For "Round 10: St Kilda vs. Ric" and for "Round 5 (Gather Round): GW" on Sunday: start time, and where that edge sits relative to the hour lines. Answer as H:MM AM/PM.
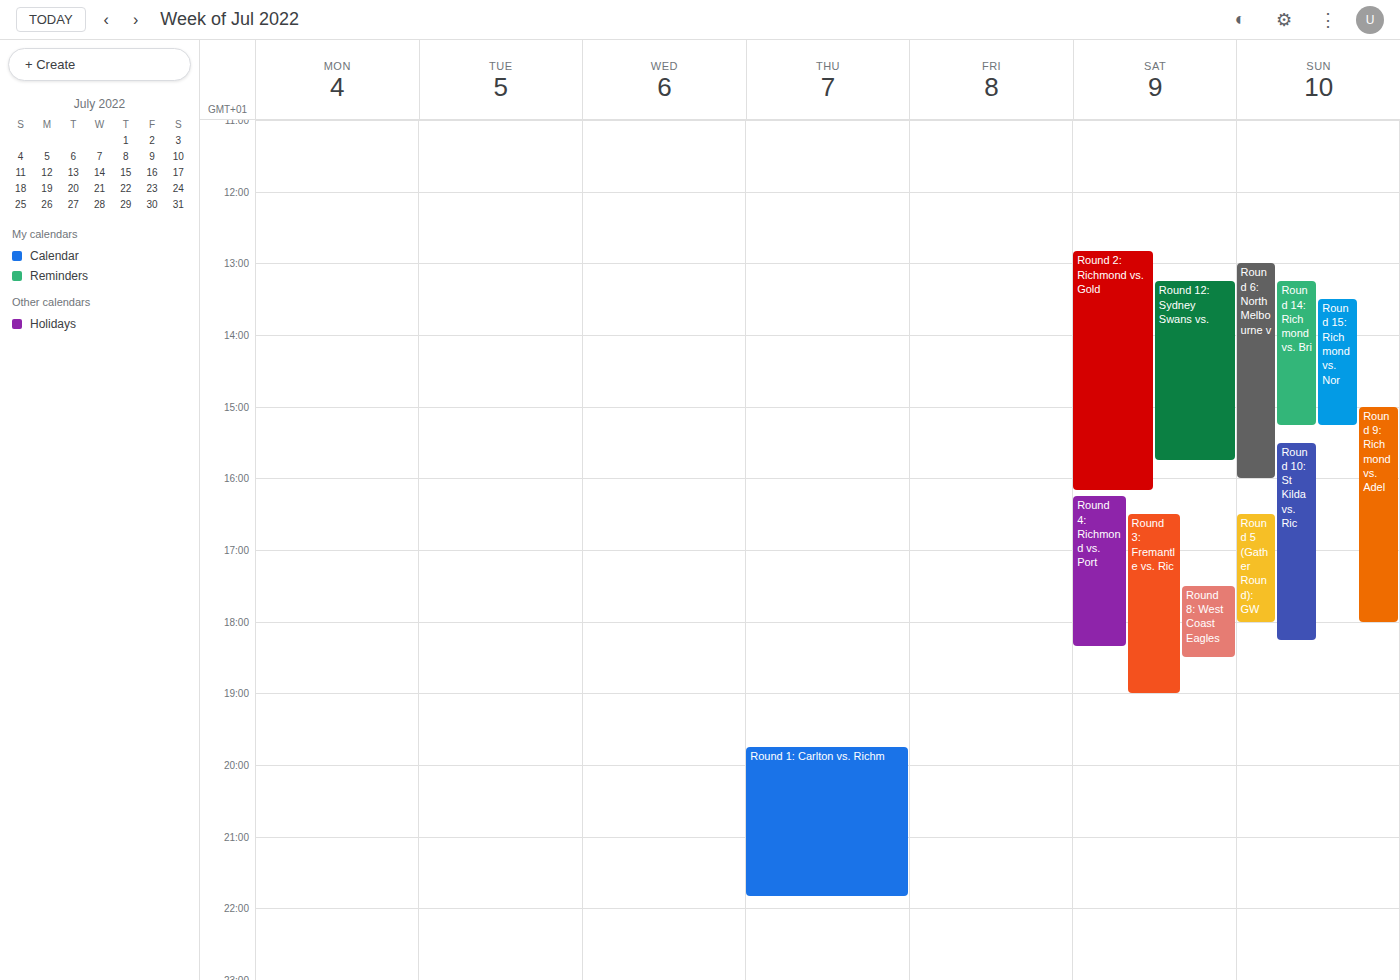
"Round 10: St Kilda vs. Ric": 3:30 PM, halfway between the 3 PM and 4 PM lines. "Round 5 (Gather Round): GW": 4:30 PM, halfway between the 4 PM and 5 PM lines.